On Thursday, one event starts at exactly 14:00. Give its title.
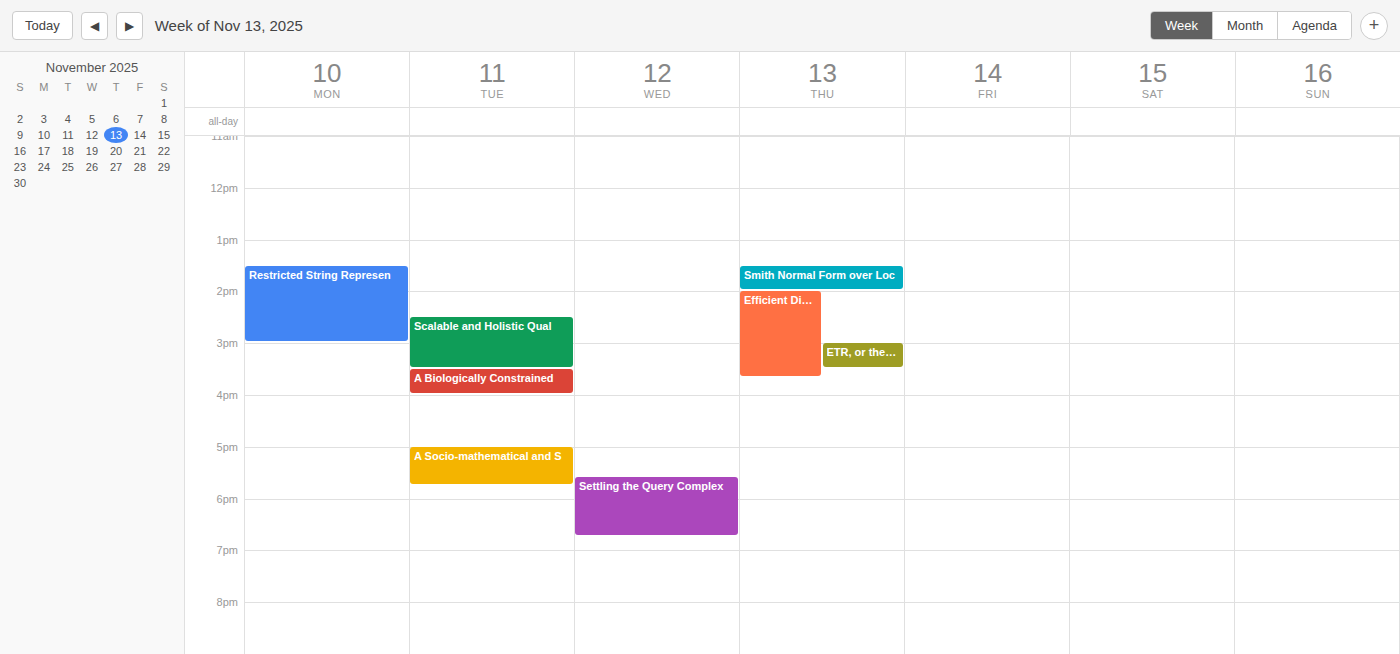
"Efficient Discrete Optimiz"